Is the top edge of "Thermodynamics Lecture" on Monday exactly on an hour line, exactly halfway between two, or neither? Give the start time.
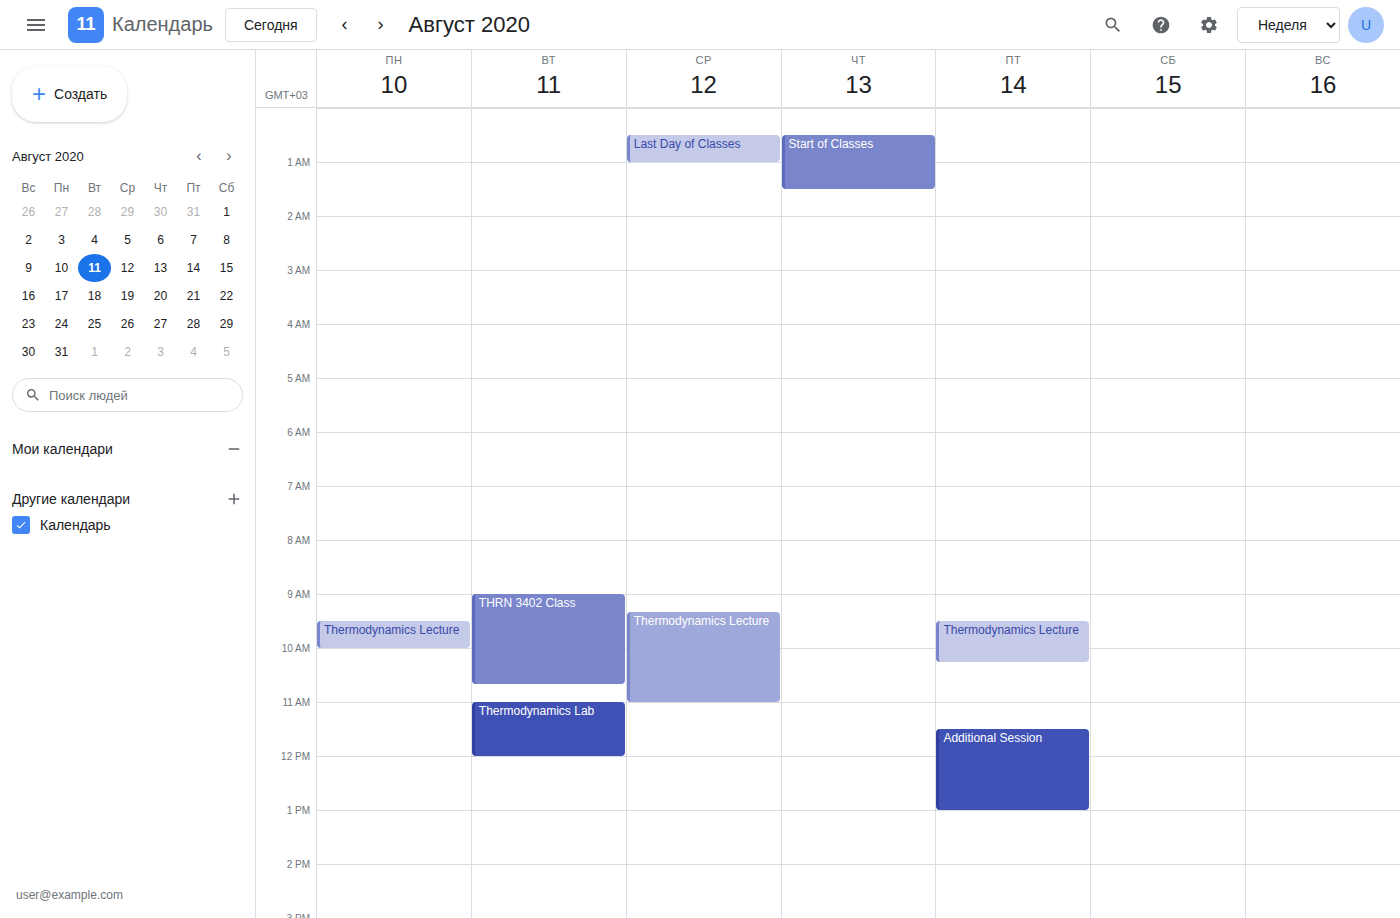
9:30 AM -- halfway between the 9 AM and 10 AM lines.